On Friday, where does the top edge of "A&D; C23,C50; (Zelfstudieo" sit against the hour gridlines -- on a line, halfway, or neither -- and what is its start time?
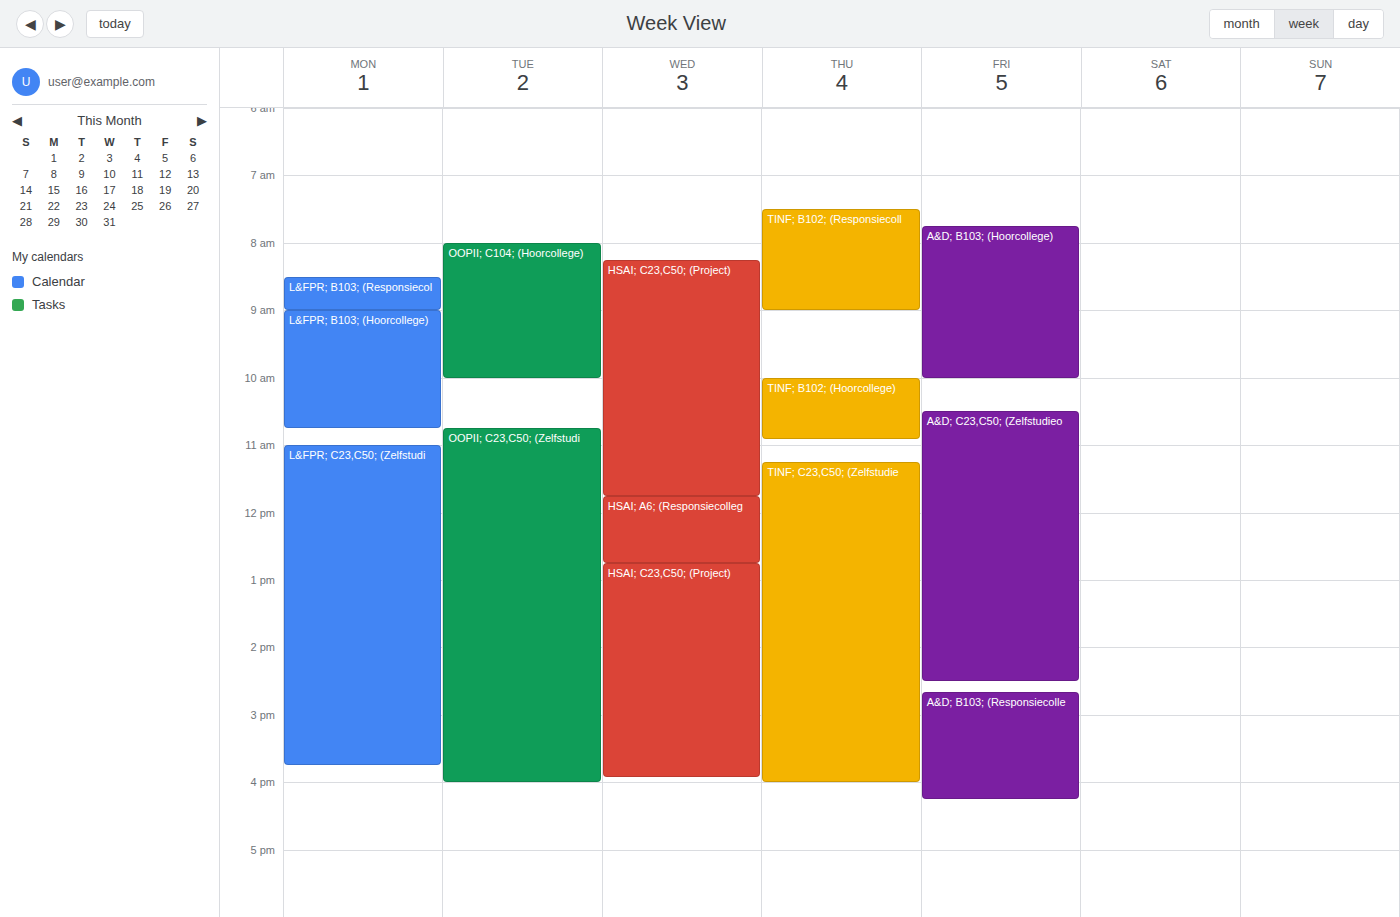
10:30 AM -- halfway between the 10 AM and 11 AM lines.